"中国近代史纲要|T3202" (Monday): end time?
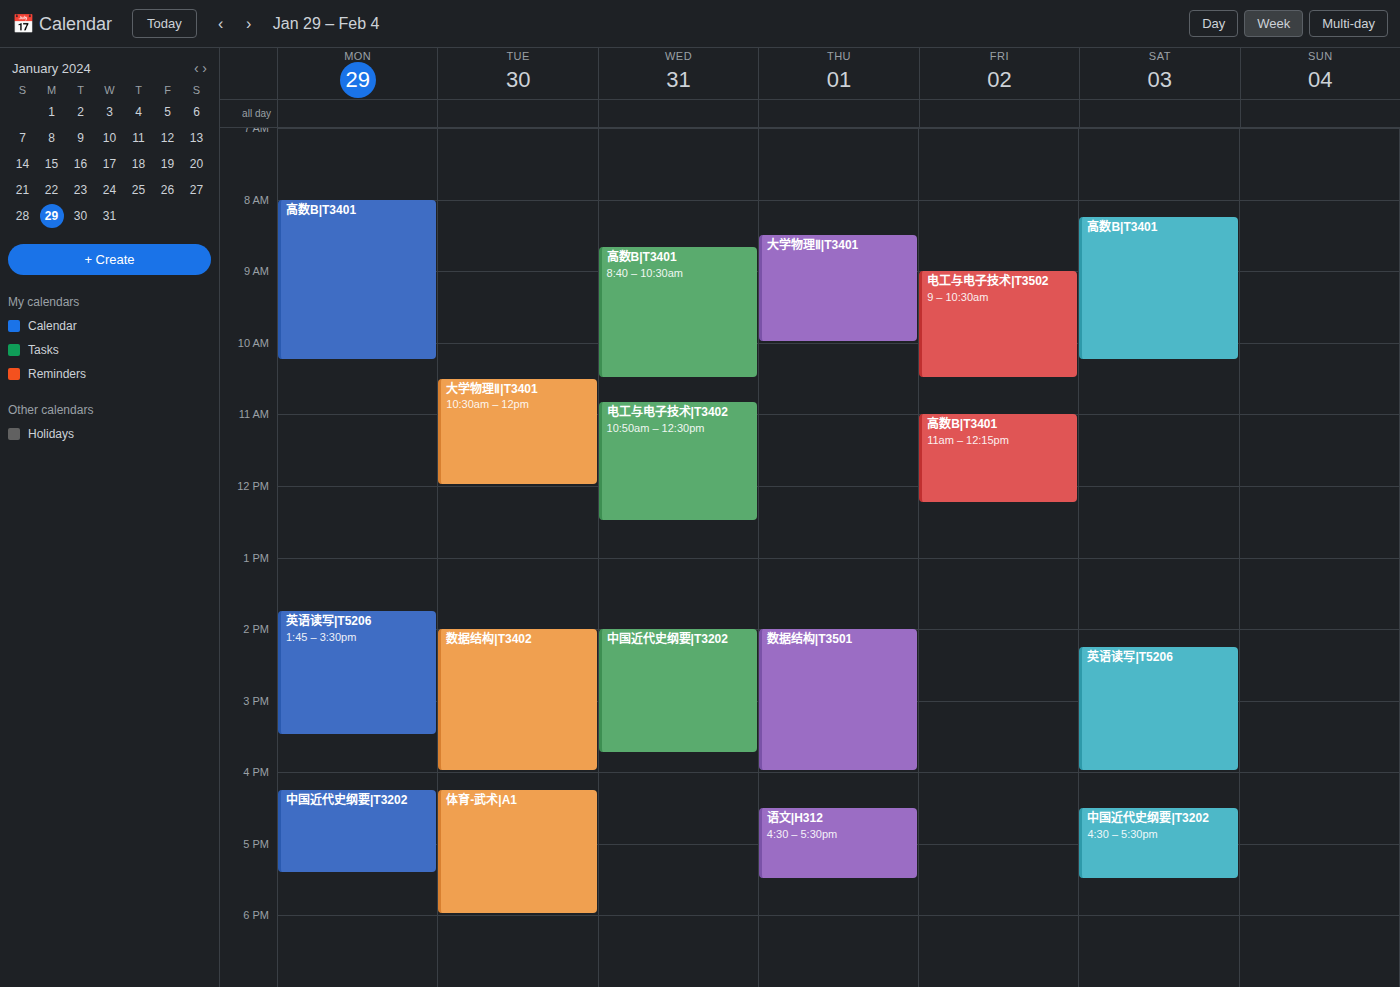
5:25 PM